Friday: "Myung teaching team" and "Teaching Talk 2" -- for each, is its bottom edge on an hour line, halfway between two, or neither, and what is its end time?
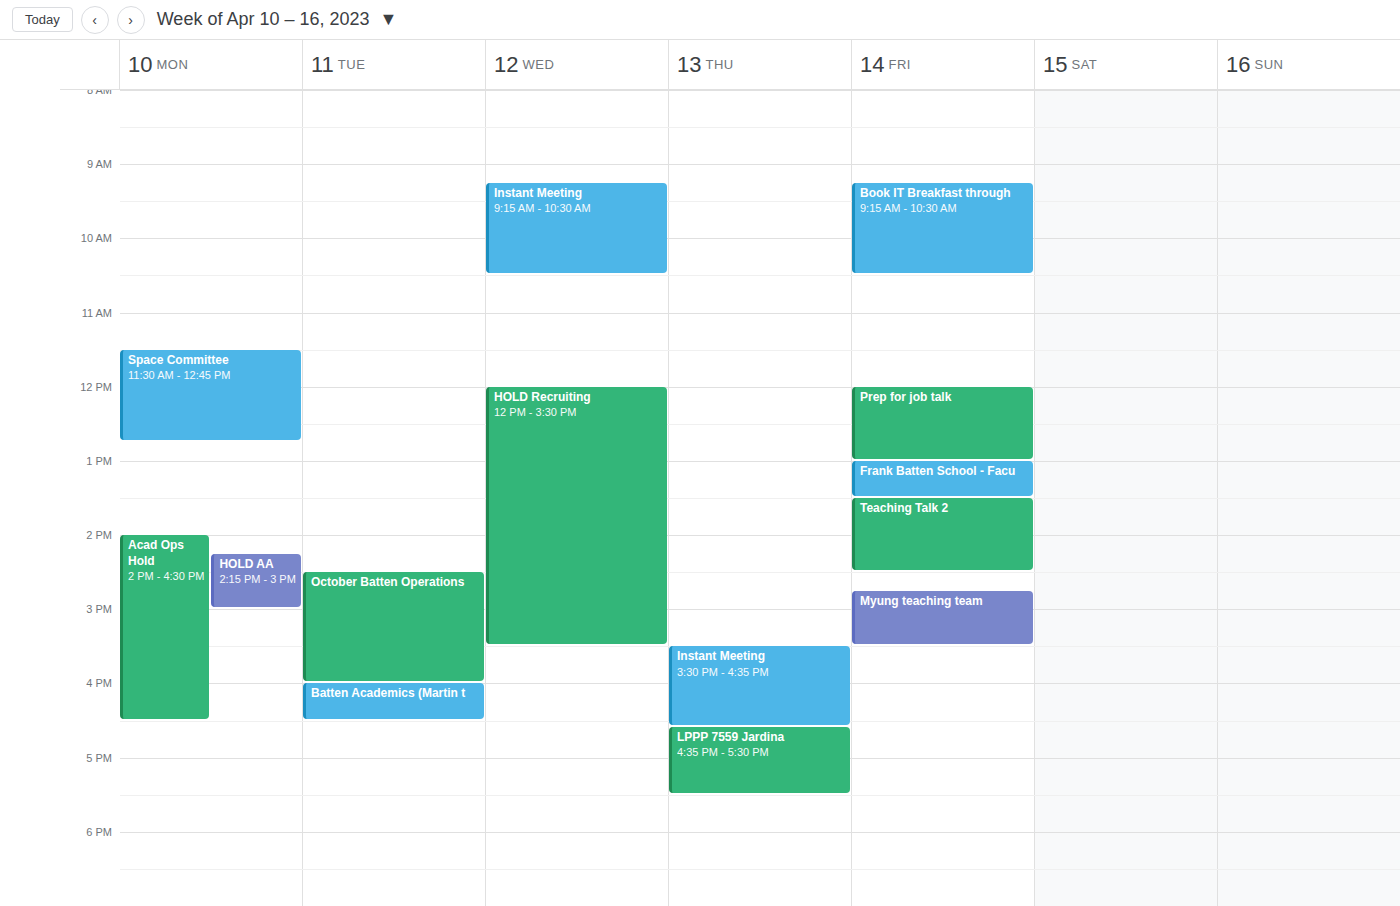
"Myung teaching team": 3:30 PM, halfway between the 3 PM and 4 PM lines. "Teaching Talk 2": 2:30 PM, halfway between the 2 PM and 3 PM lines.